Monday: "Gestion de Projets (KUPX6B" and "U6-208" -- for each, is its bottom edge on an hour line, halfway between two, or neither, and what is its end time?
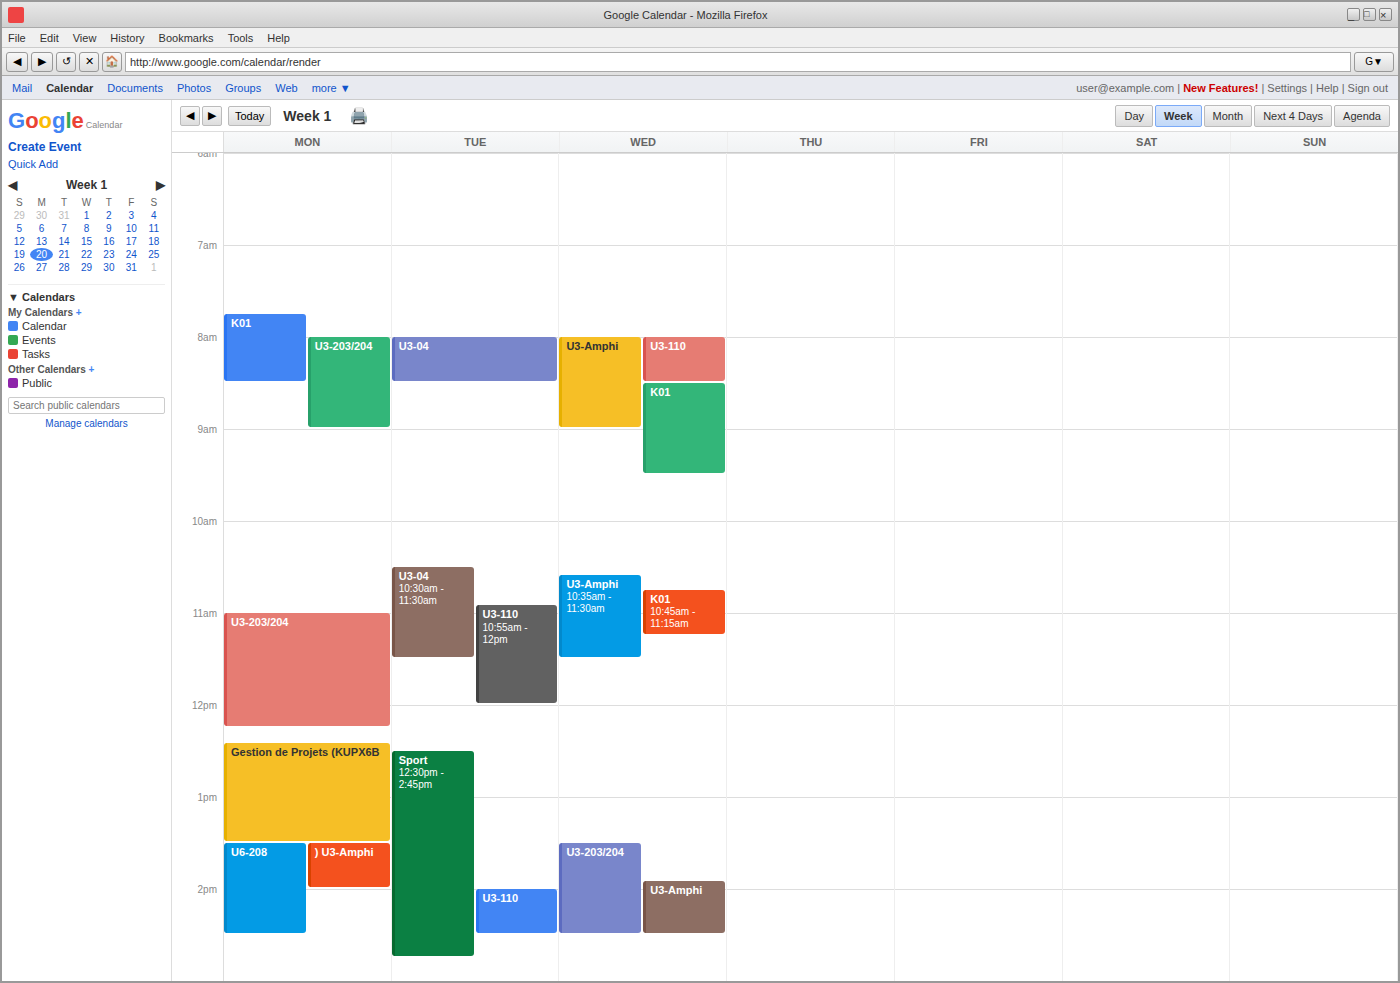
"Gestion de Projets (KUPX6B": 1:30 PM, halfway between the 1 PM and 2 PM lines. "U6-208": 2:30 PM, halfway between the 2 PM and 3 PM lines.